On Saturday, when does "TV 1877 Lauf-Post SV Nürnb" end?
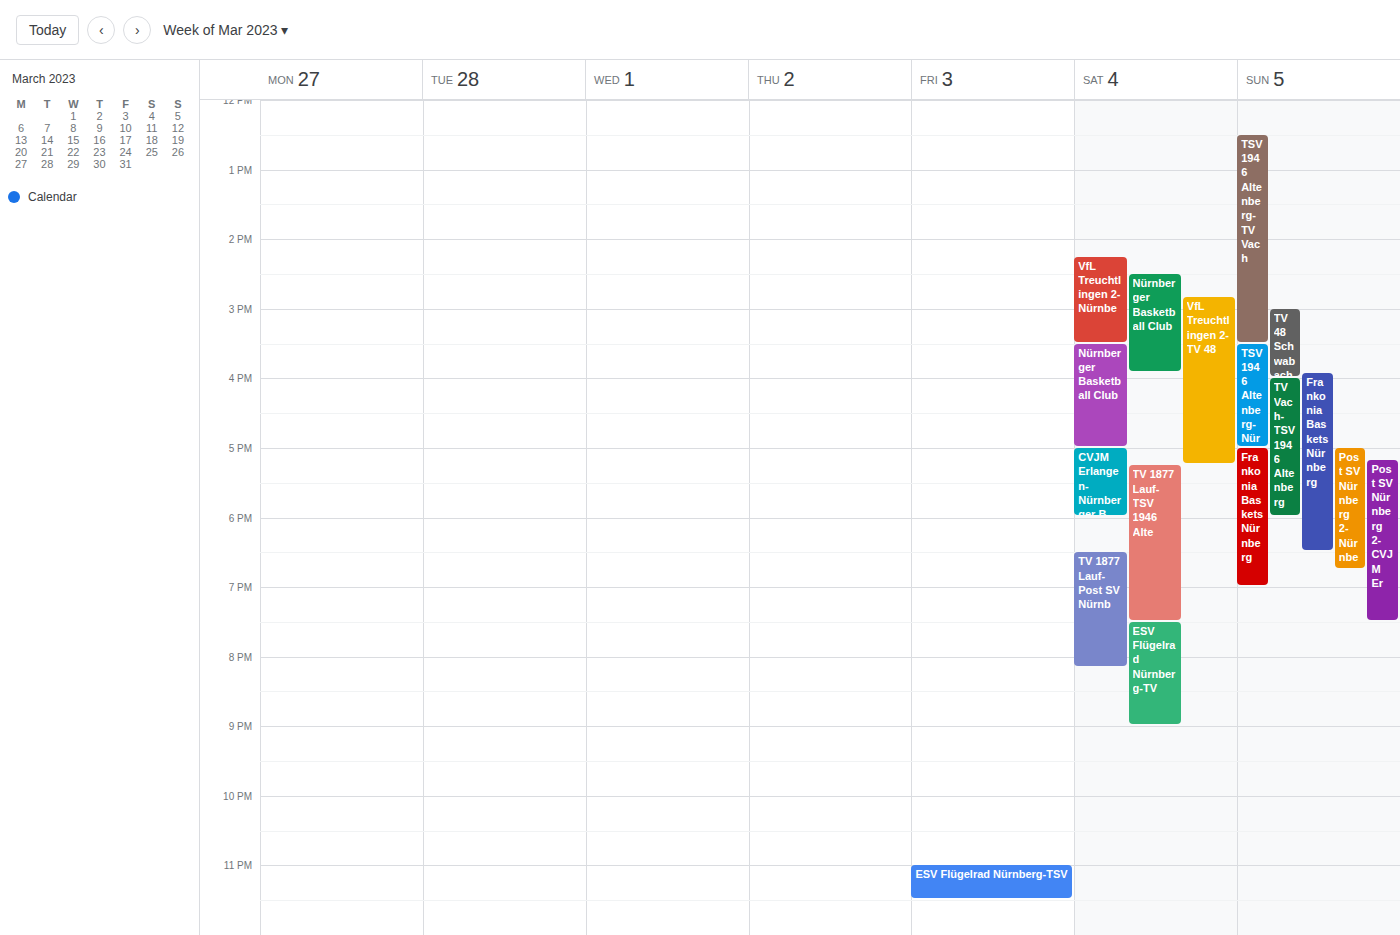
20:10